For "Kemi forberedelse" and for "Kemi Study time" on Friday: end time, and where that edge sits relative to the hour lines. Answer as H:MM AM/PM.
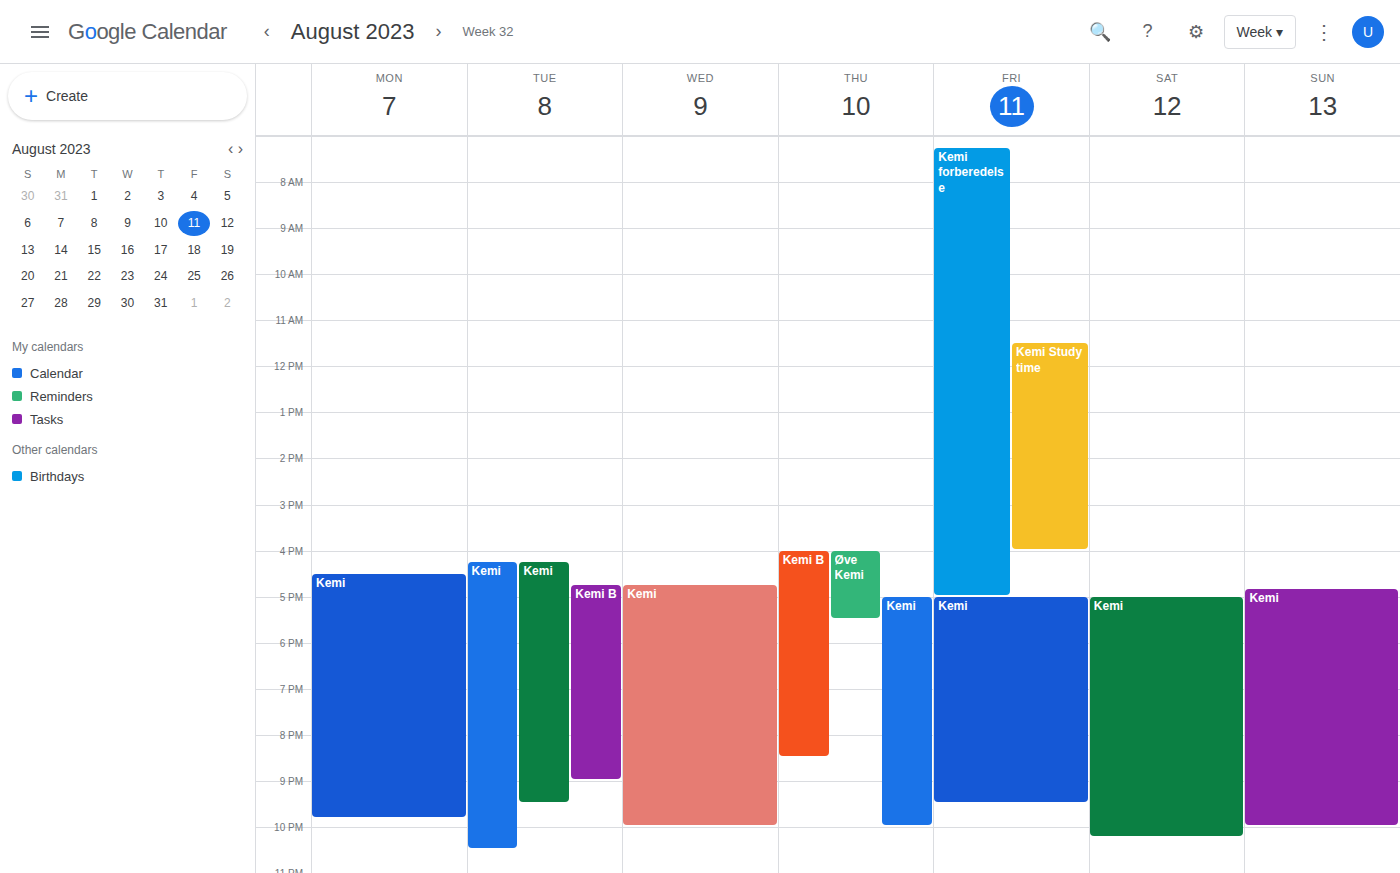
"Kemi forberedelse": 5:00 PM, exactly on the 5 PM line. "Kemi Study time": 4:00 PM, exactly on the 4 PM line.